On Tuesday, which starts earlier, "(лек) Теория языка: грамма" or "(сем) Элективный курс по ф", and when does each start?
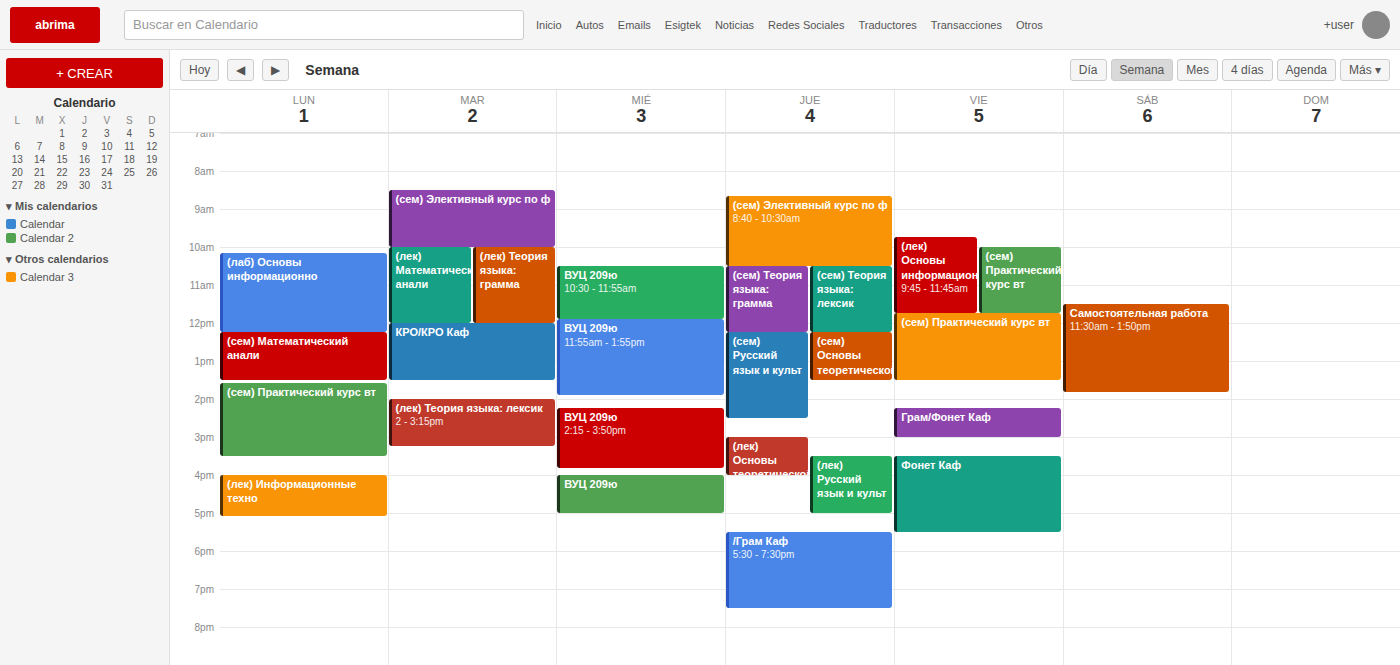
"(сем) Элективный курс по ф" 08:30; "(лек) Теория языка: грамма" 10:00.